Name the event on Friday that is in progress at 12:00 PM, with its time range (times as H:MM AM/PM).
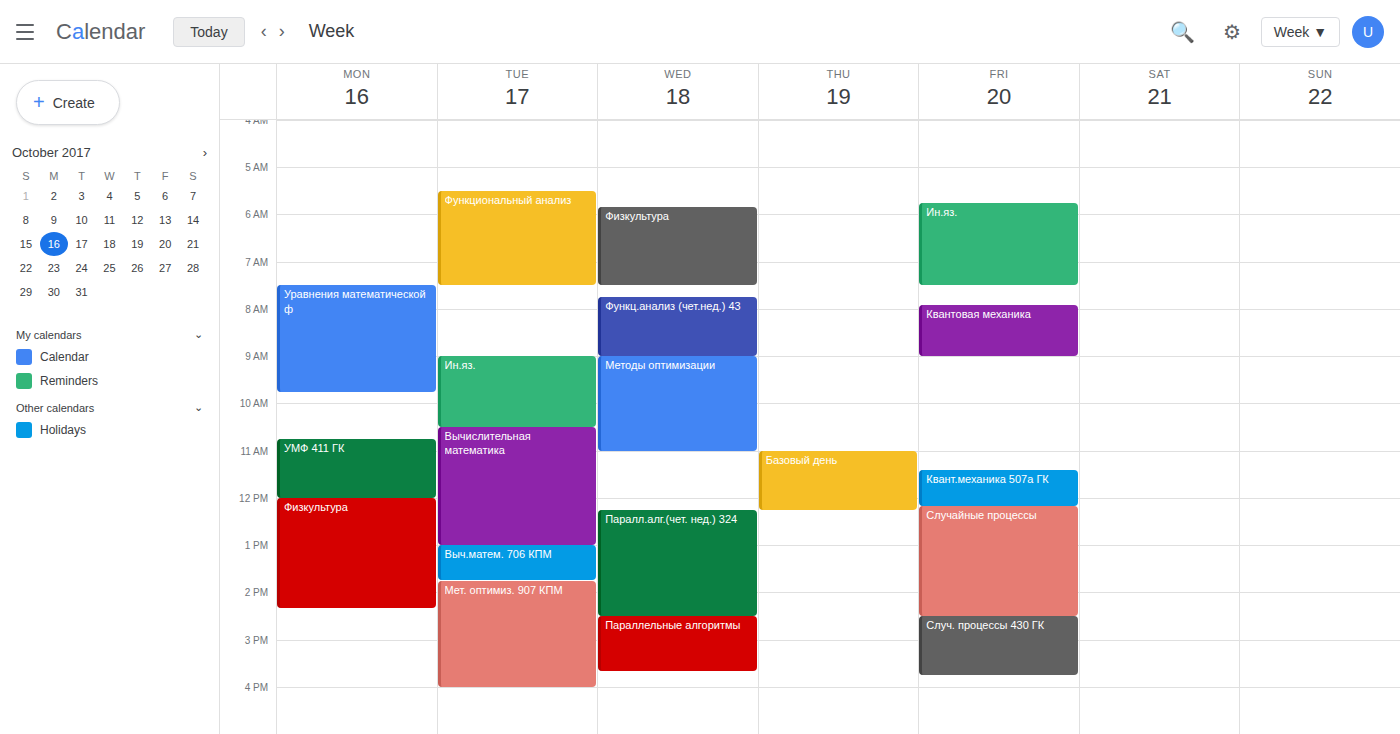
"Квант.механика 507а ГК", 11:25 AM to 12:10 PM